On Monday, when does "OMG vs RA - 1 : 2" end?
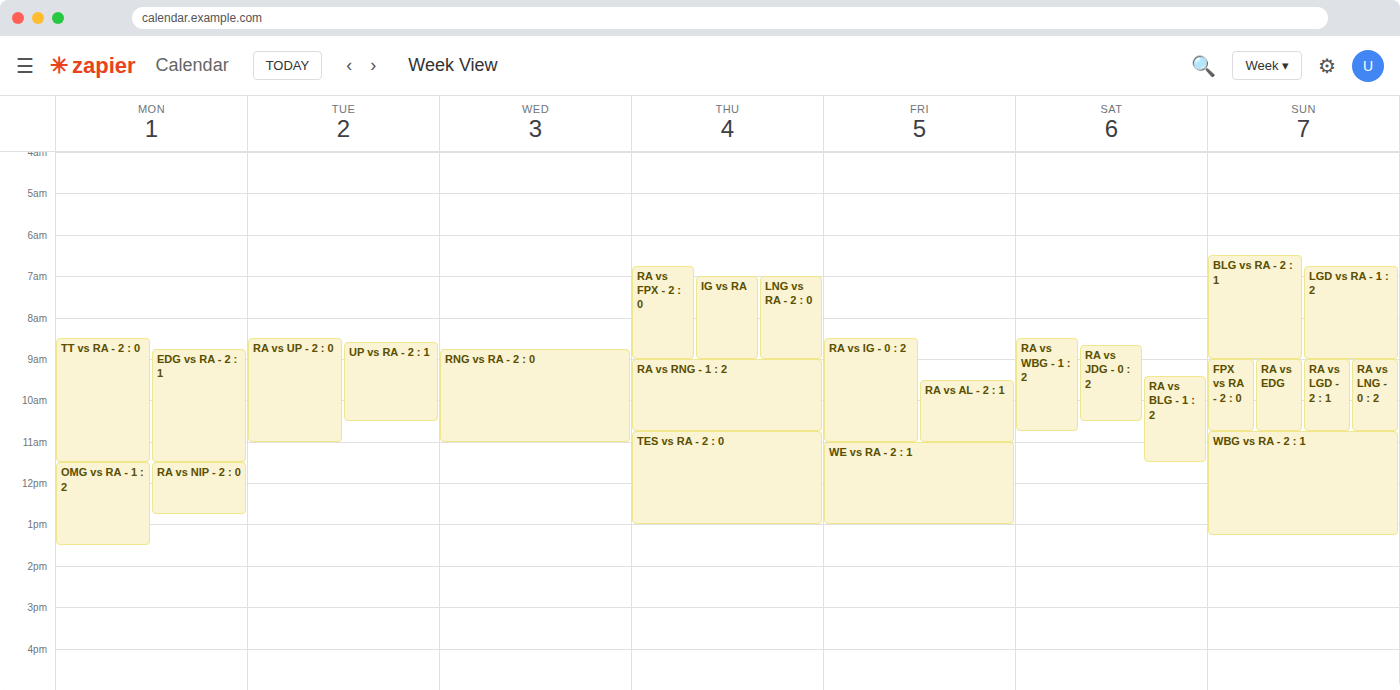
1:30 PM